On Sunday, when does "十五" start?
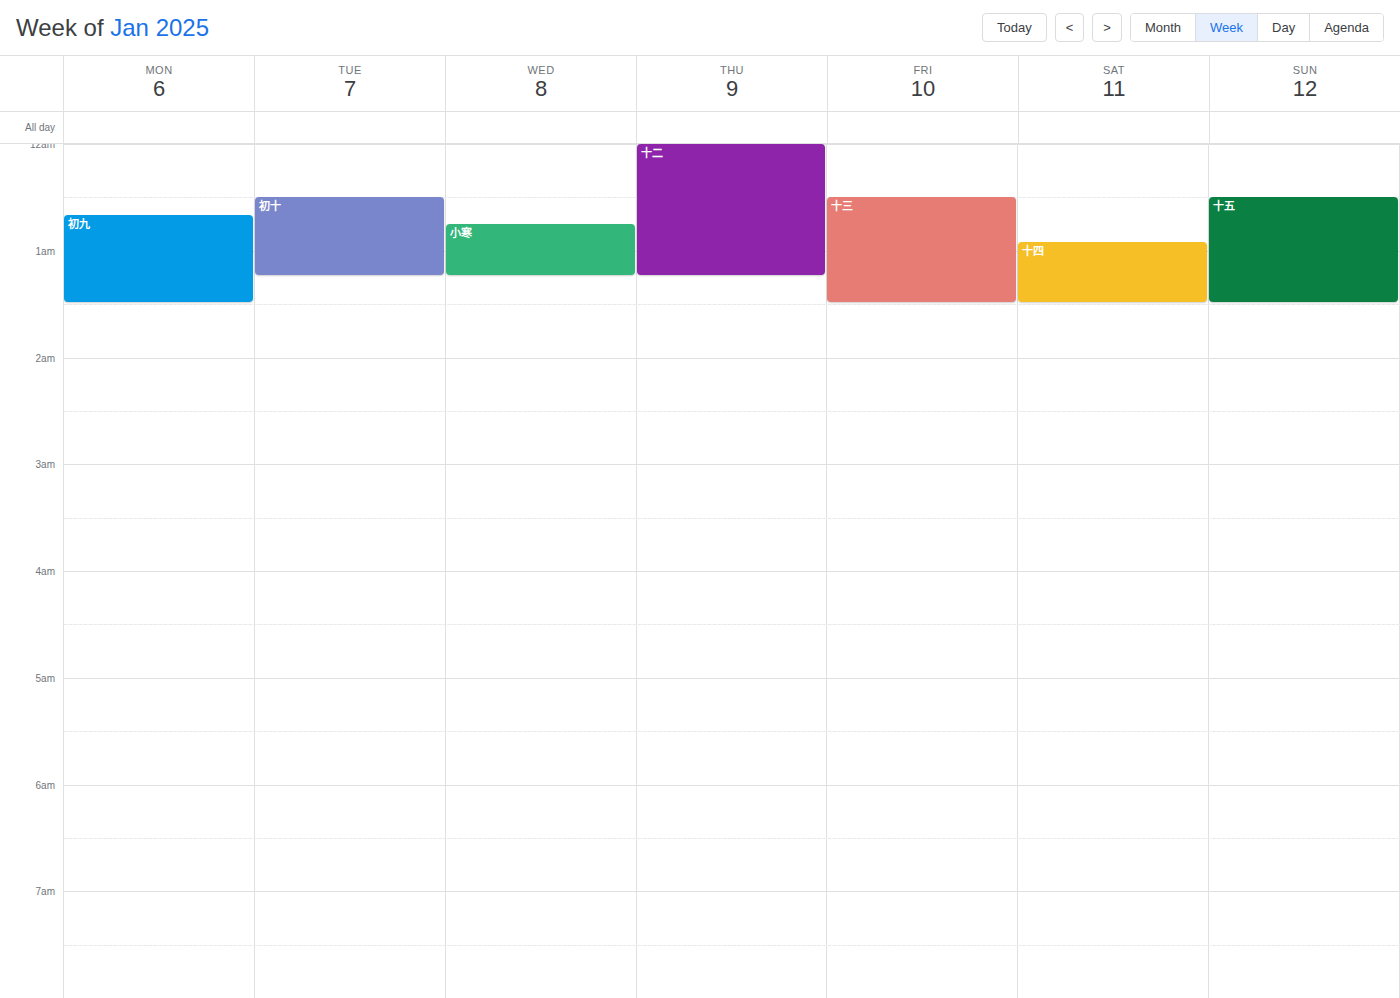
12:30 AM